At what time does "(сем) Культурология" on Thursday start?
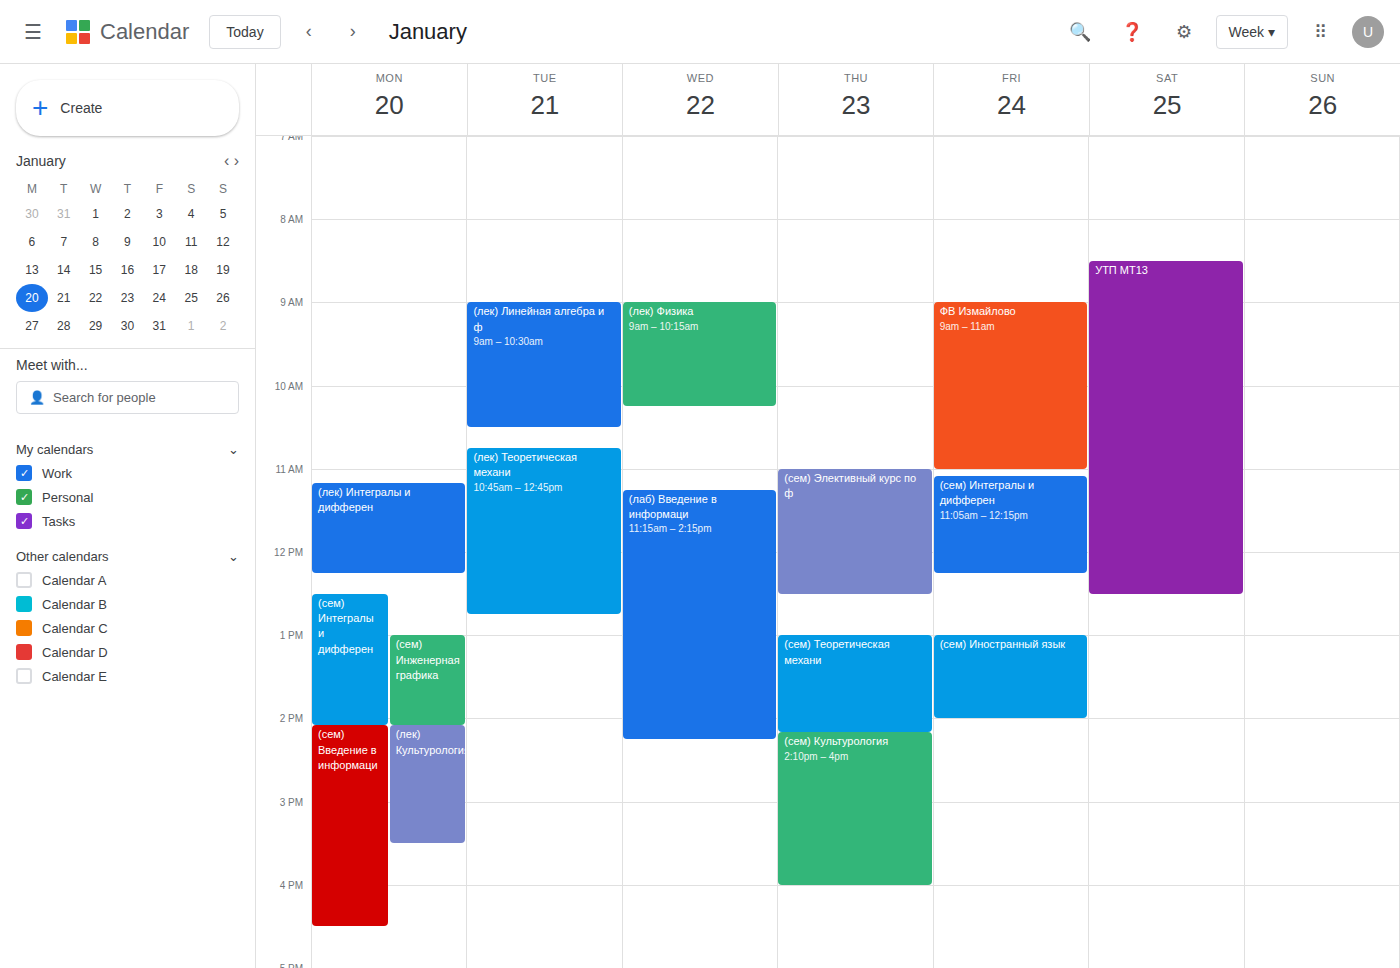
2:10 PM